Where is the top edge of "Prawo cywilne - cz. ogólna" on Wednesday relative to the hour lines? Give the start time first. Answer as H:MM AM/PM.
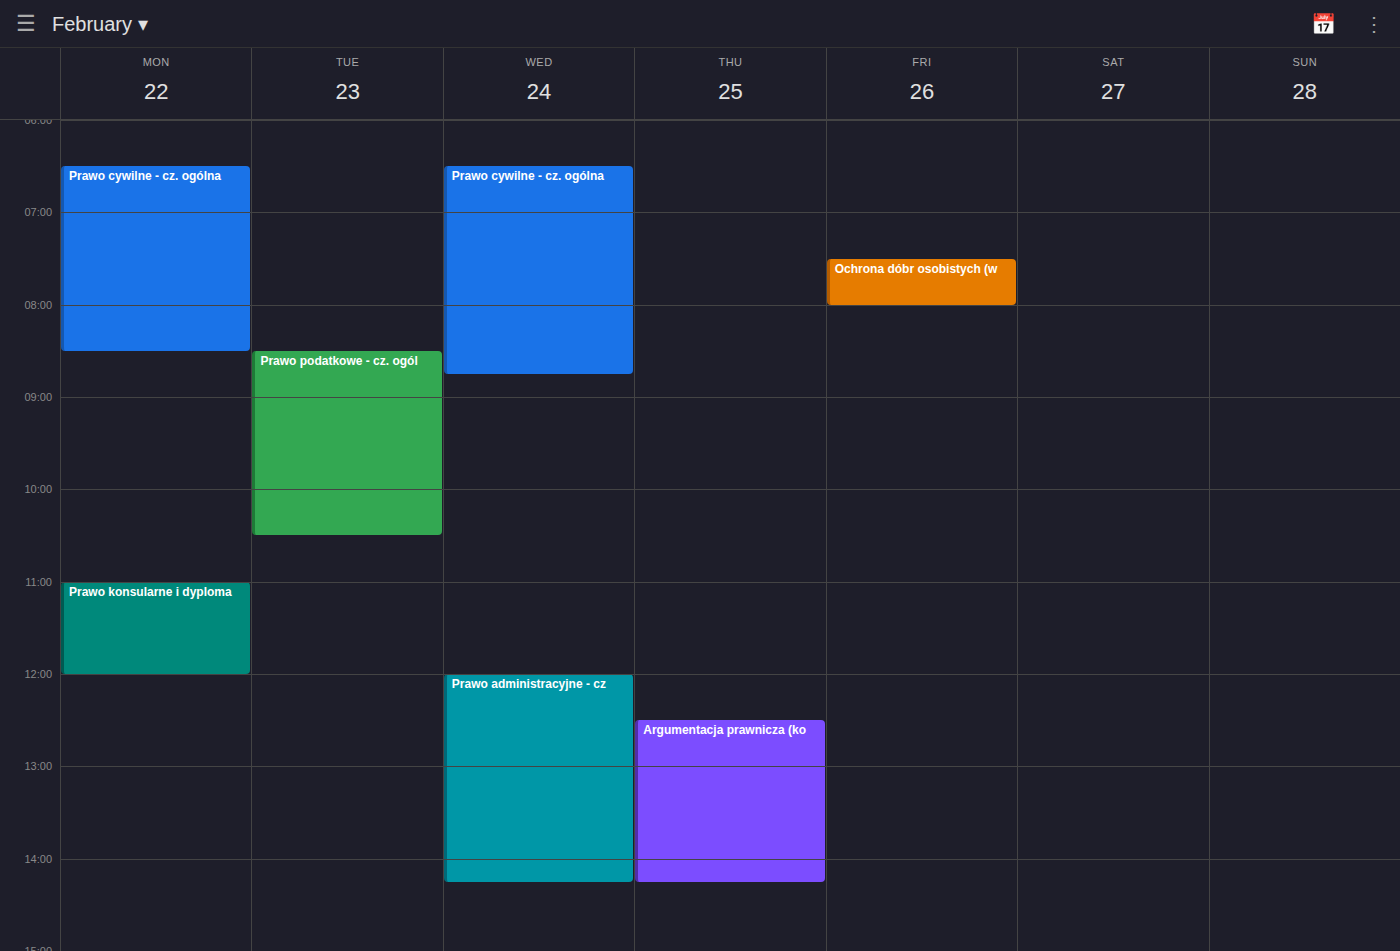
6:30 AM -- halfway between the 6 AM and 7 AM lines.